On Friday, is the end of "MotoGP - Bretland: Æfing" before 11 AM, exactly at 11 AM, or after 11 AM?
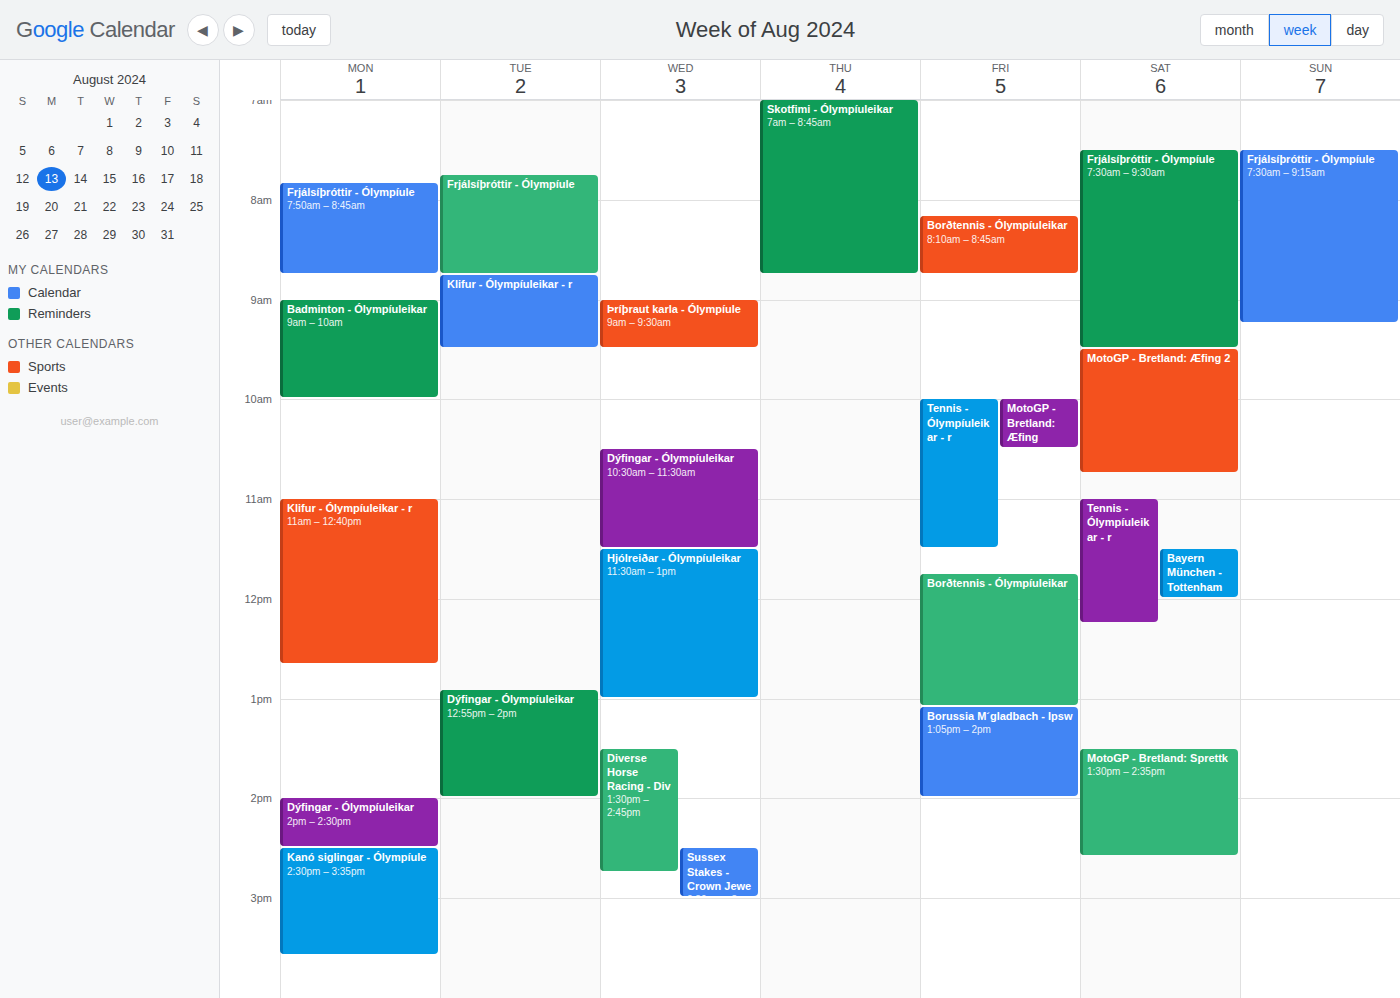
10:30 AM -- before 11 AM, 30 minutes above the 11 AM line.